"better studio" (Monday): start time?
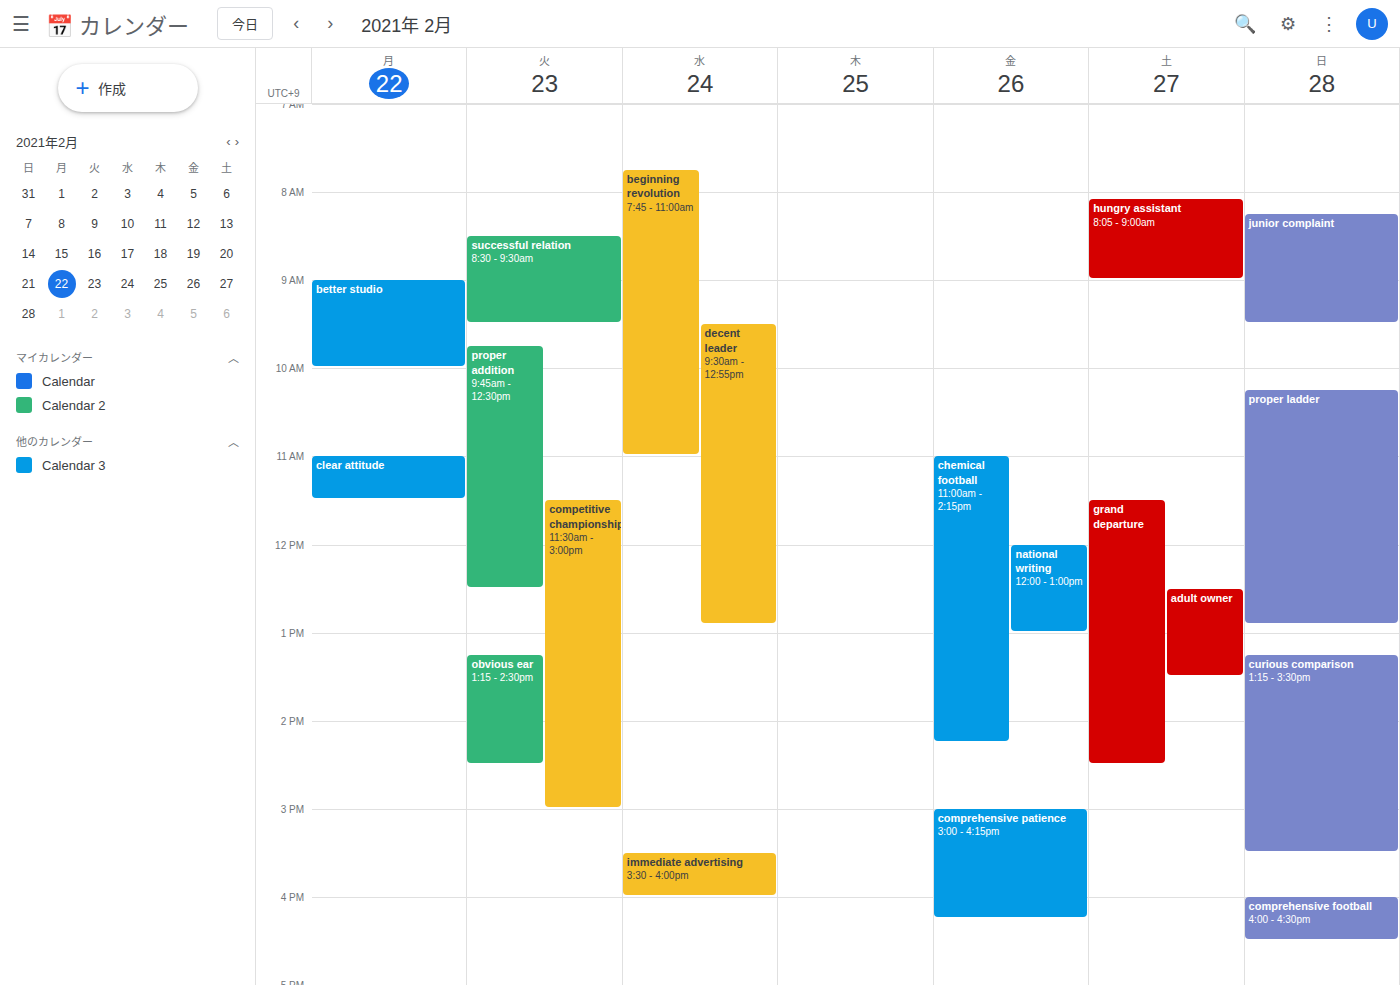
09:00